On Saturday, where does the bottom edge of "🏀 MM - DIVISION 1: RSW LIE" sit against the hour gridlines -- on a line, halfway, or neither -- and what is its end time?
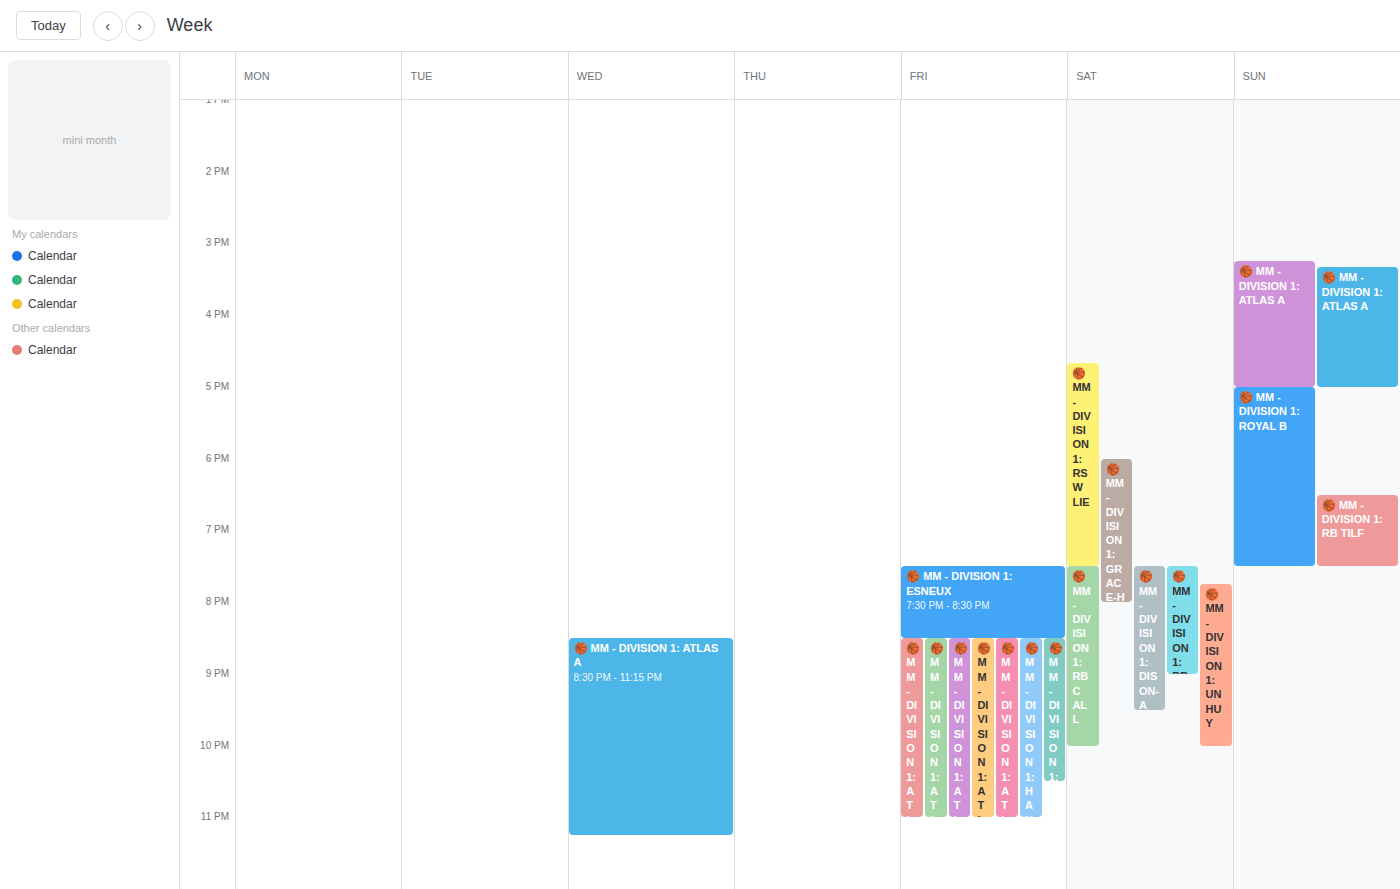
19:30 -- halfway between the 19:00 and 20:00 lines.